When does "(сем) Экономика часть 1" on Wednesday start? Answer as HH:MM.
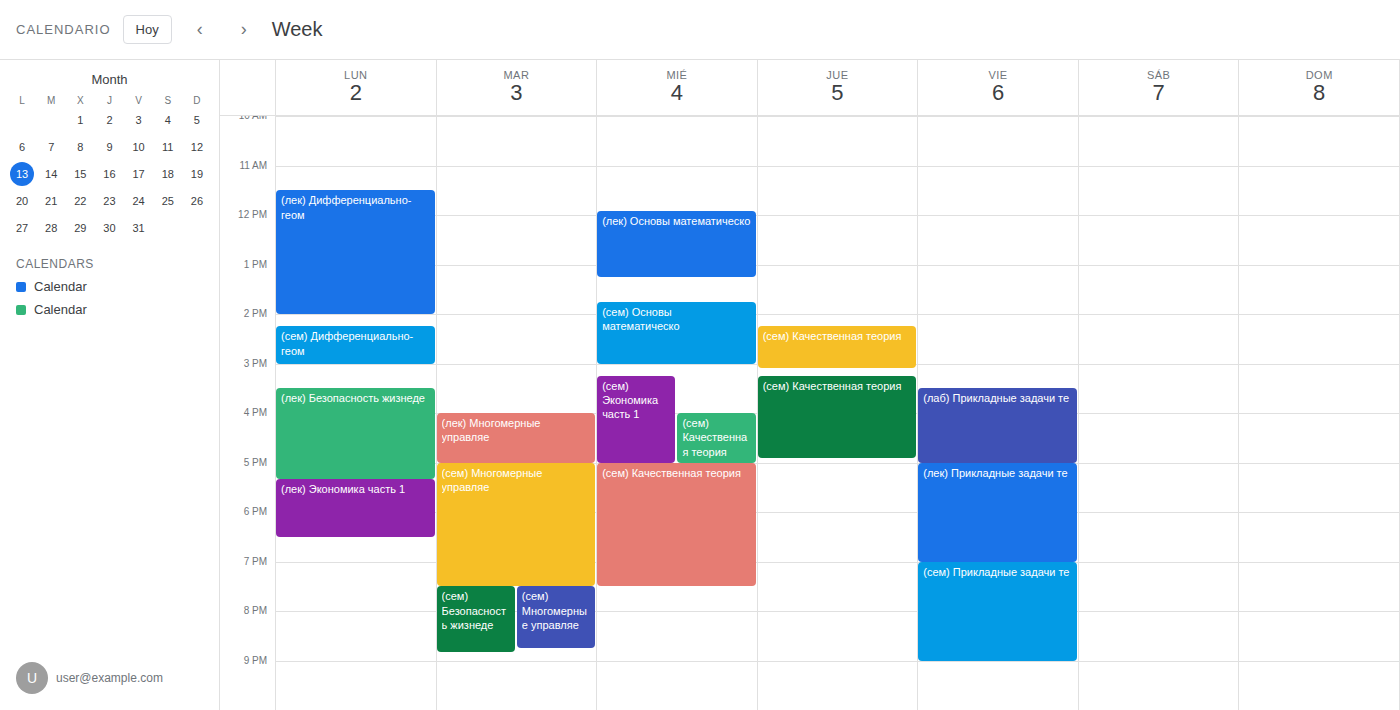
15:15